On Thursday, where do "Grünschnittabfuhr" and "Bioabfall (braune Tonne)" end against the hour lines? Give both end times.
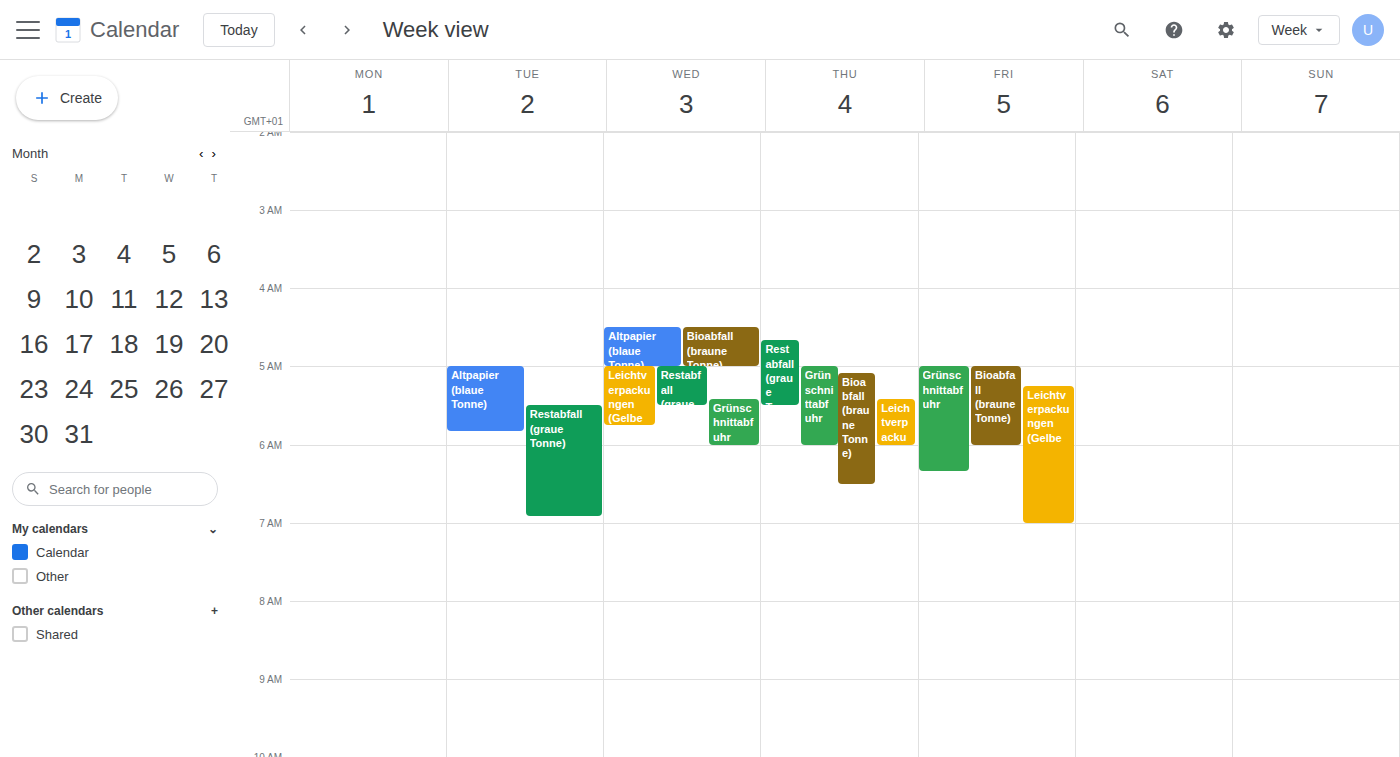
"Grünschnittabfuhr": 6:00 AM, exactly on the 6 AM line. "Bioabfall (braune Tonne)": 6:30 AM, halfway between the 6 AM and 7 AM lines.